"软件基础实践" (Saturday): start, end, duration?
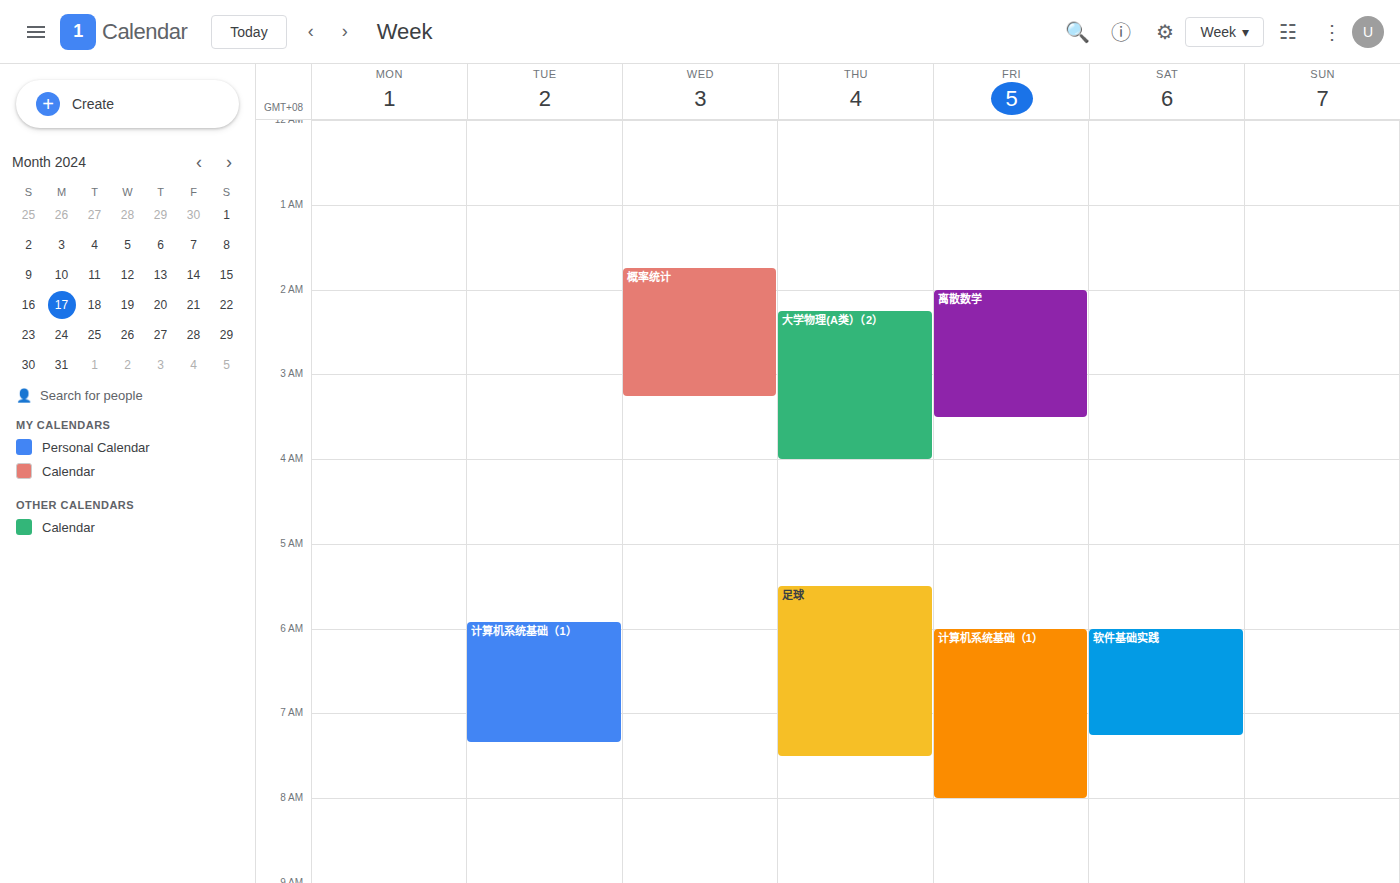
6:00 AM to 7:15 AM, 1 hour 15 minutes